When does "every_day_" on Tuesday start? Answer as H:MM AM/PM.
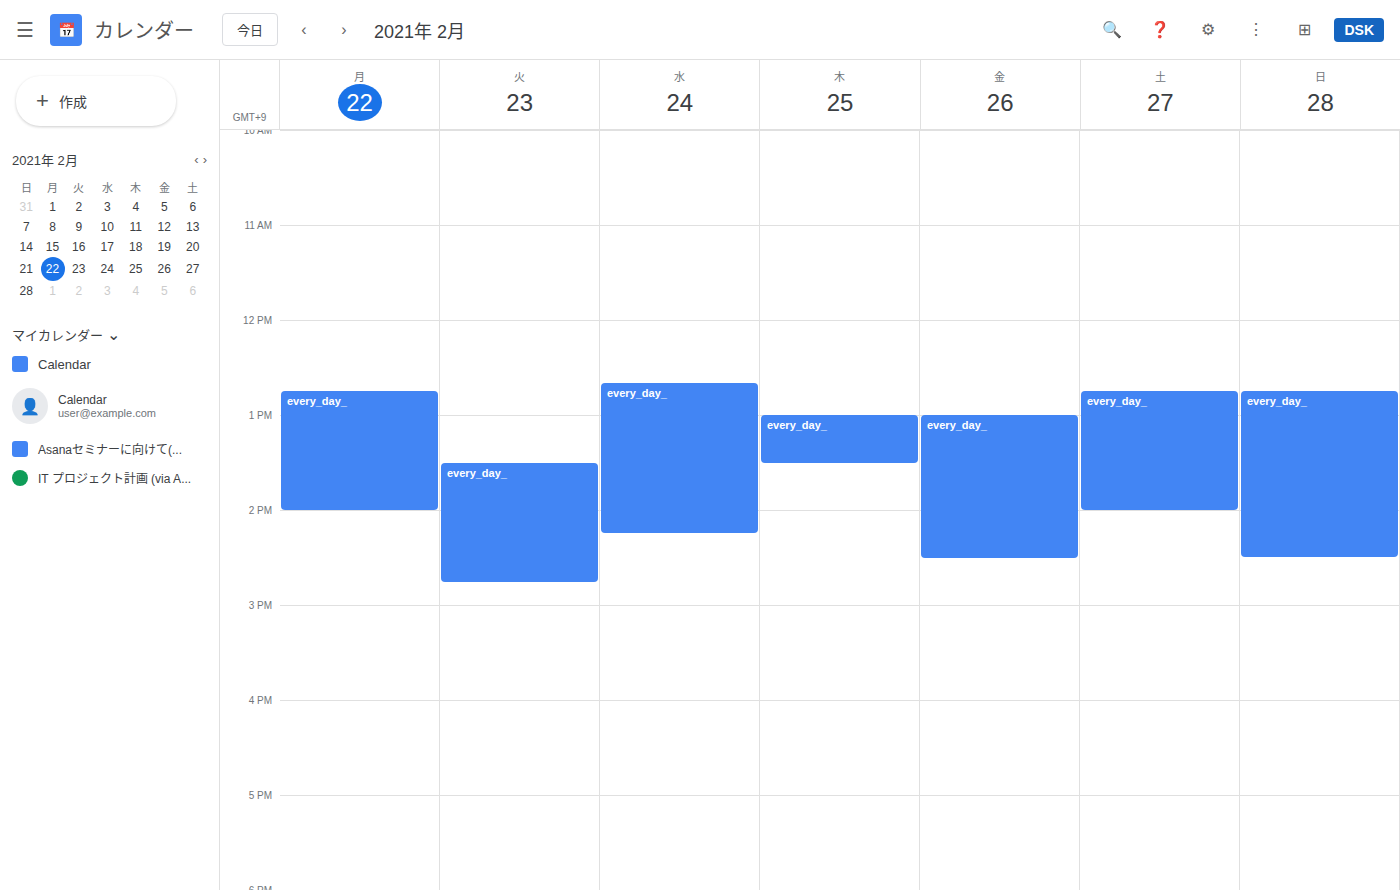
1:30 PM